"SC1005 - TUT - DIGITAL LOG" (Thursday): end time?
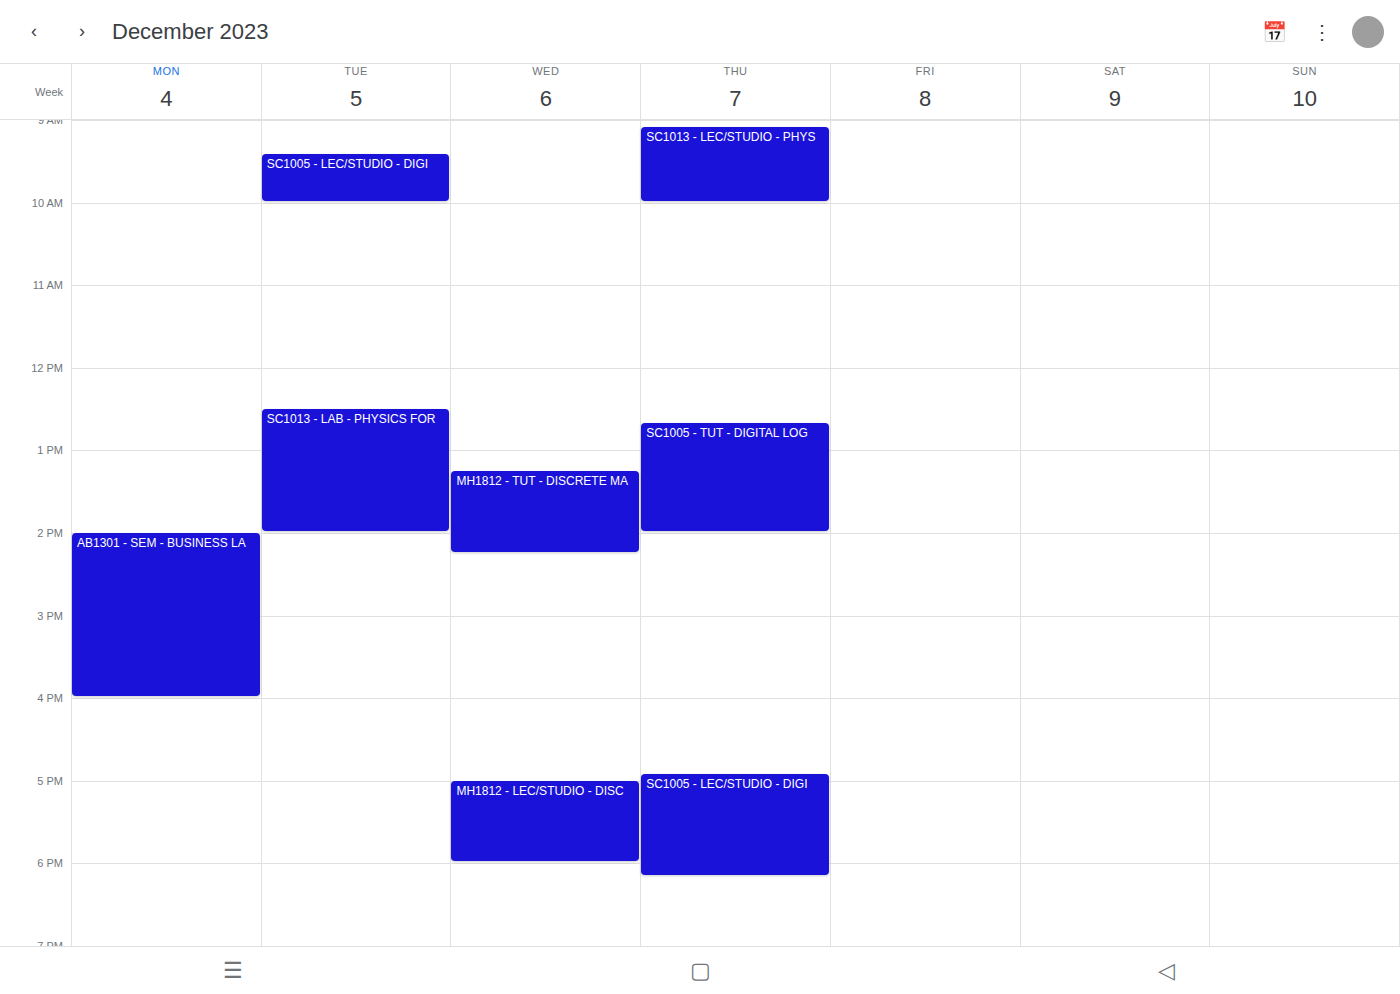
2:00 PM